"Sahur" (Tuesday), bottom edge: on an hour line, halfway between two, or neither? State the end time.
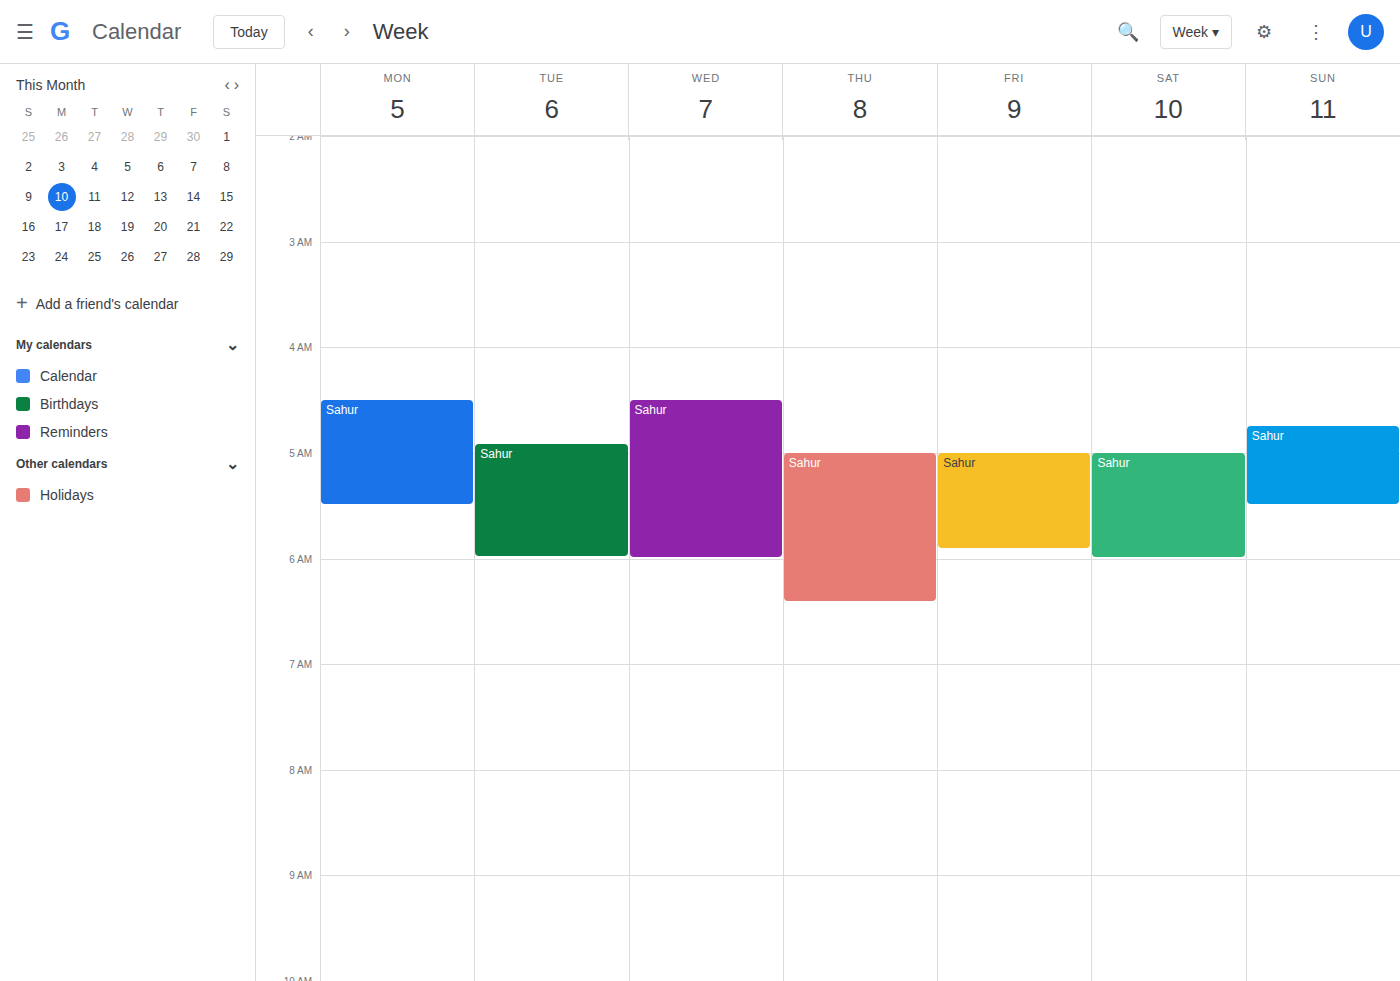
6:00 AM -- exactly on the 6 AM line.